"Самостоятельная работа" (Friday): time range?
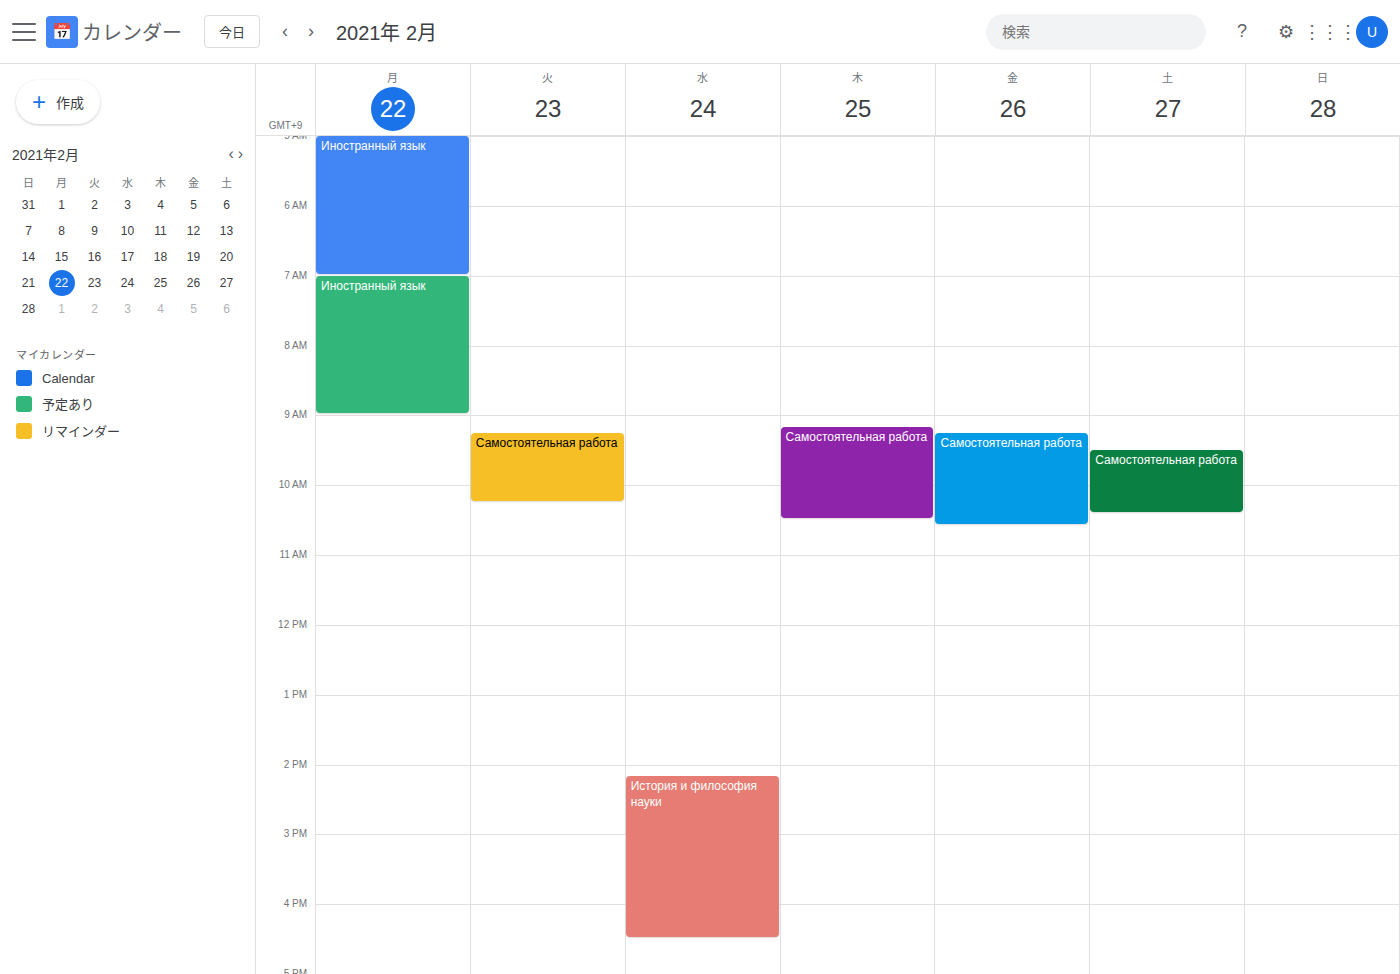
09:15 to 10:35